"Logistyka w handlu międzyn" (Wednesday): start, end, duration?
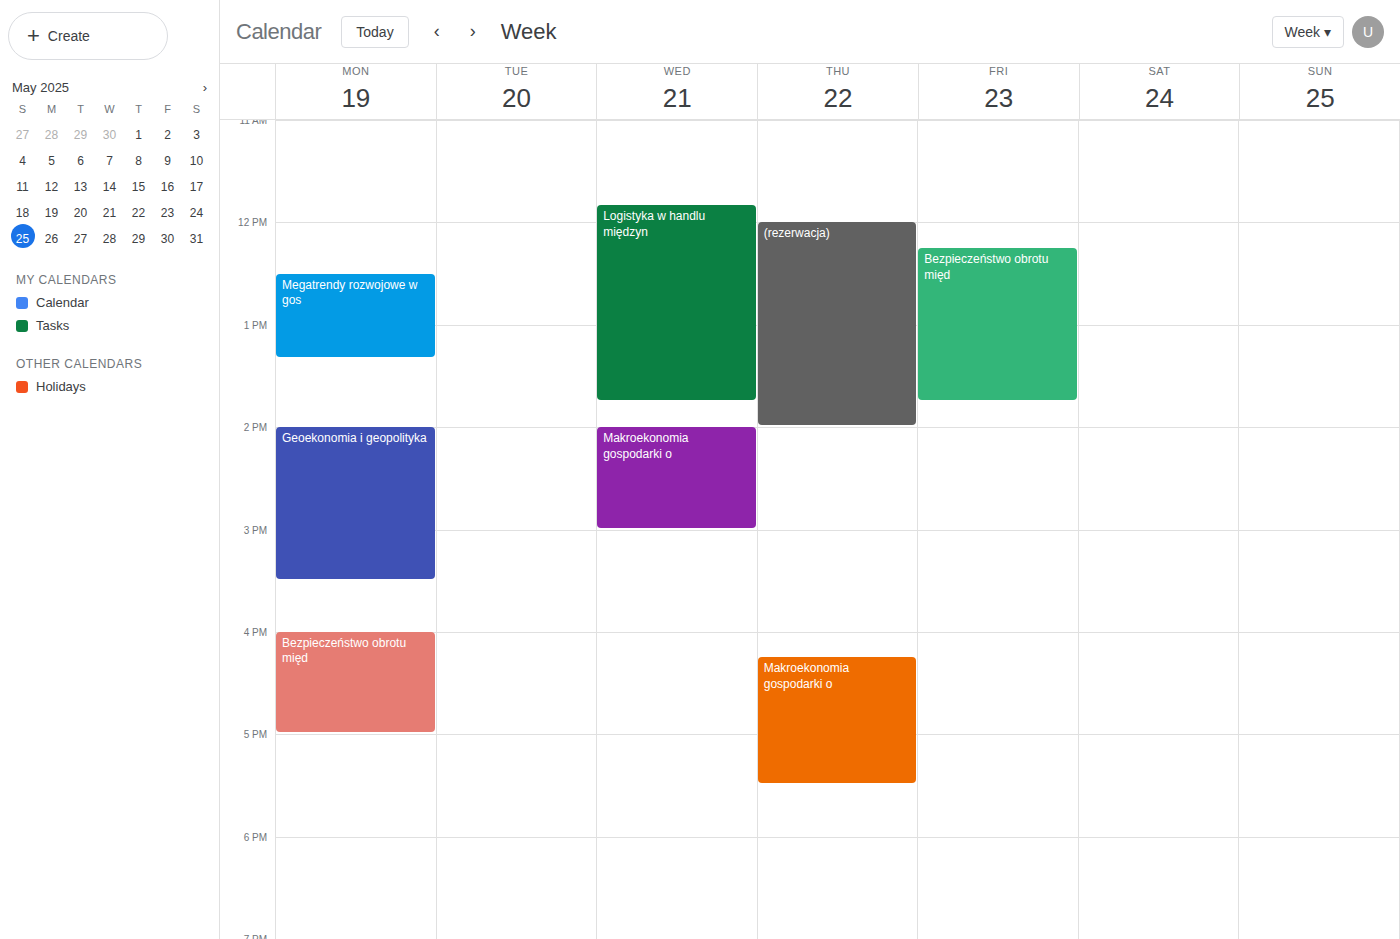
11:50 AM to 1:45 PM, 1 hour 55 minutes